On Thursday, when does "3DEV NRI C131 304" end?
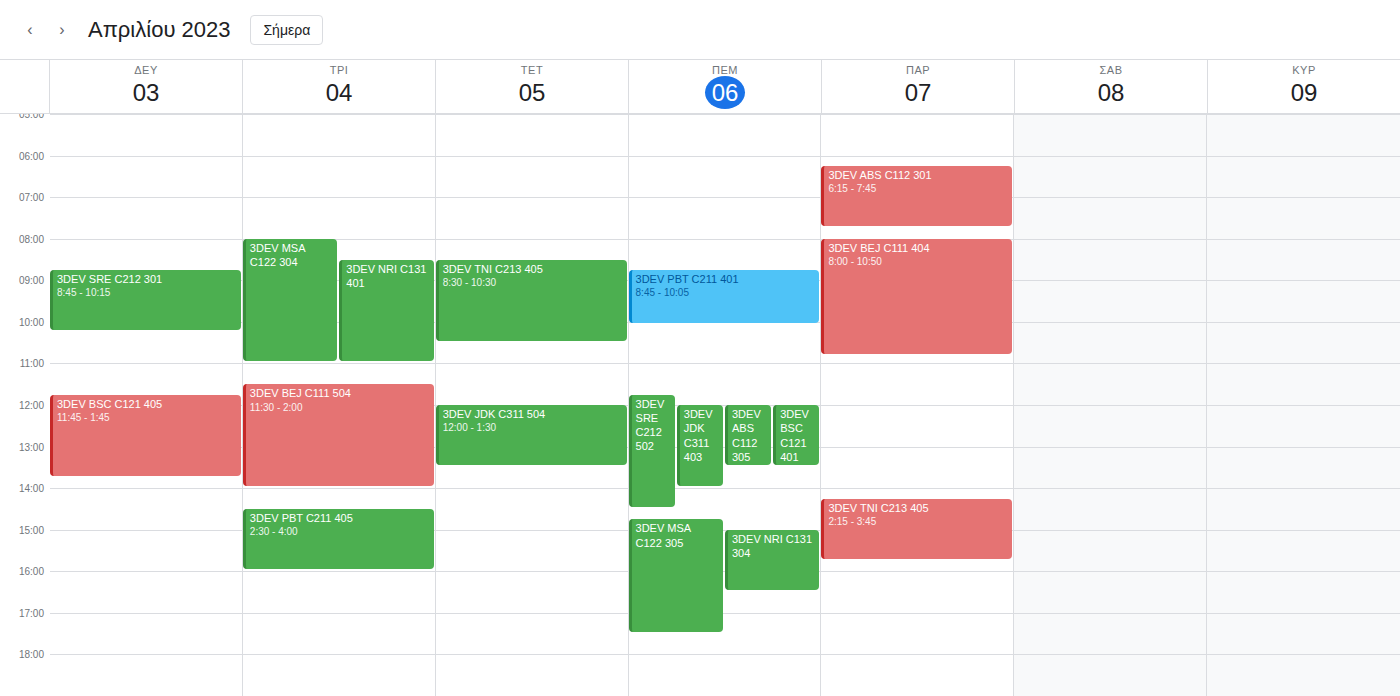
4:30 PM